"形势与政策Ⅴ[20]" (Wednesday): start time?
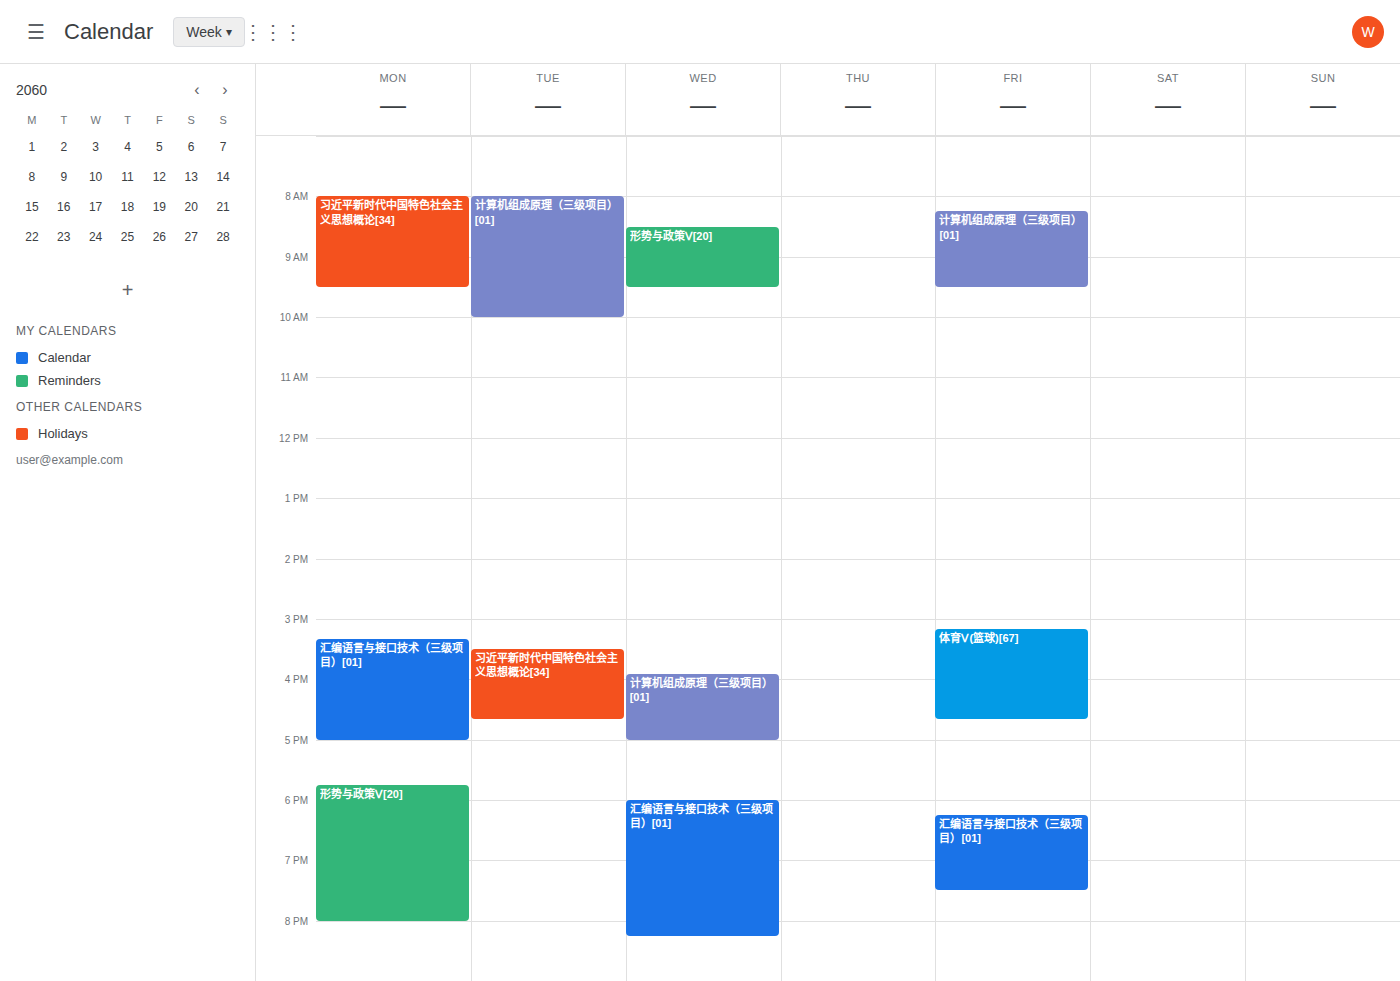
8:30 AM